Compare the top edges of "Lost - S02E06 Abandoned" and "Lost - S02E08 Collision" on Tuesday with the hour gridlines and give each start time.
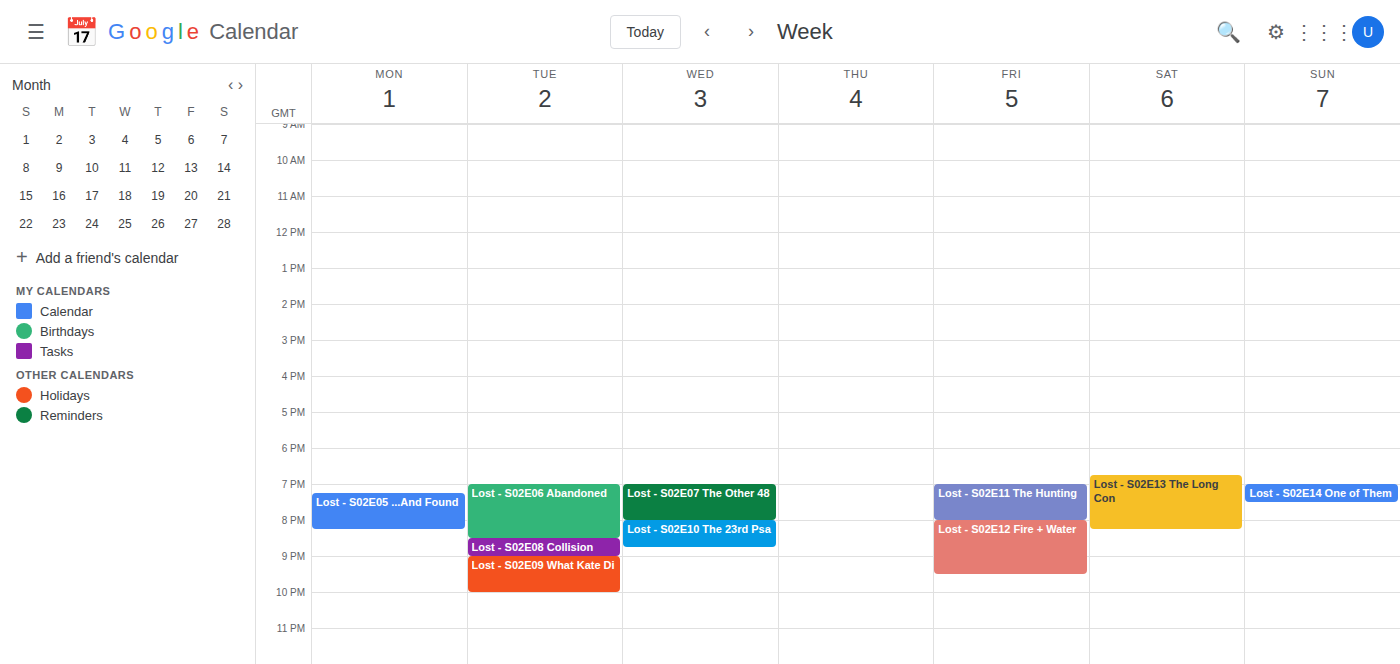
"Lost - S02E06 Abandoned": 7:00 PM, exactly on the 7 PM line. "Lost - S02E08 Collision": 8:30 PM, halfway between the 8 PM and 9 PM lines.